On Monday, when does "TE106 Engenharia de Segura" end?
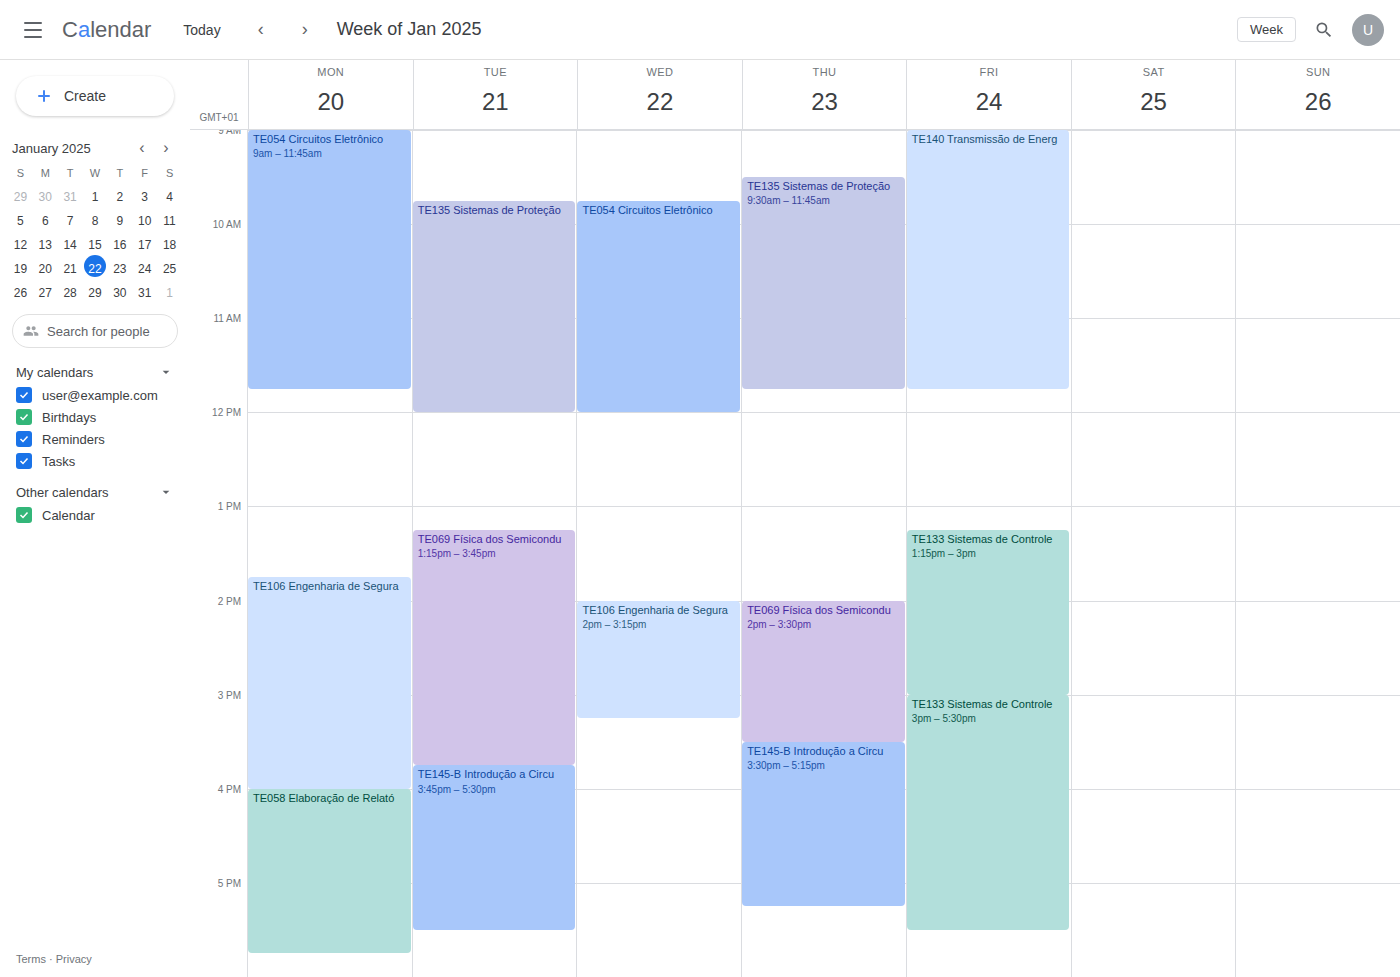
4:00 PM